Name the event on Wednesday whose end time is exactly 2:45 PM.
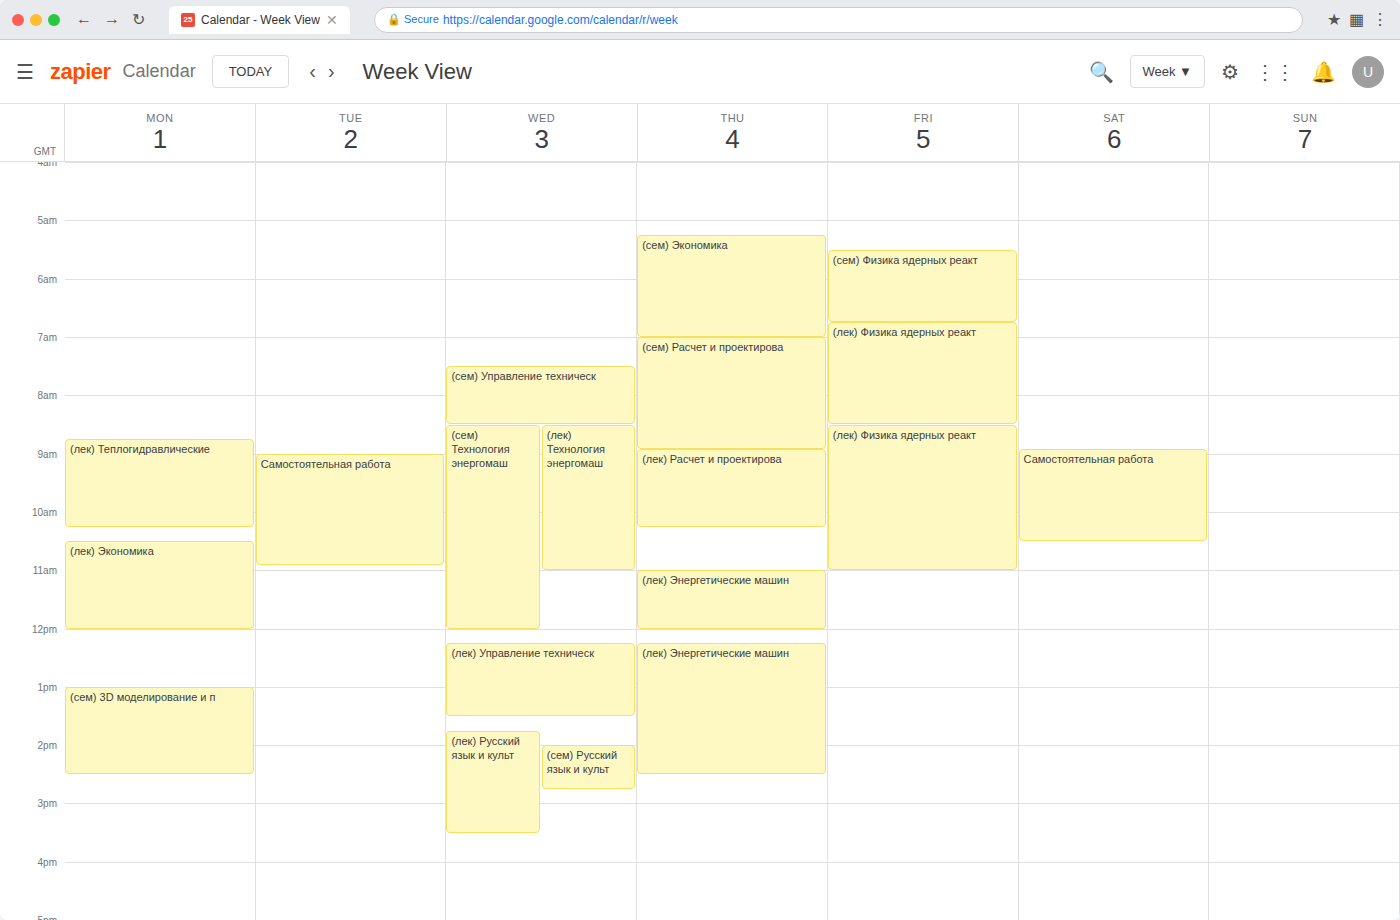
"(сем) Русский язык и культ"